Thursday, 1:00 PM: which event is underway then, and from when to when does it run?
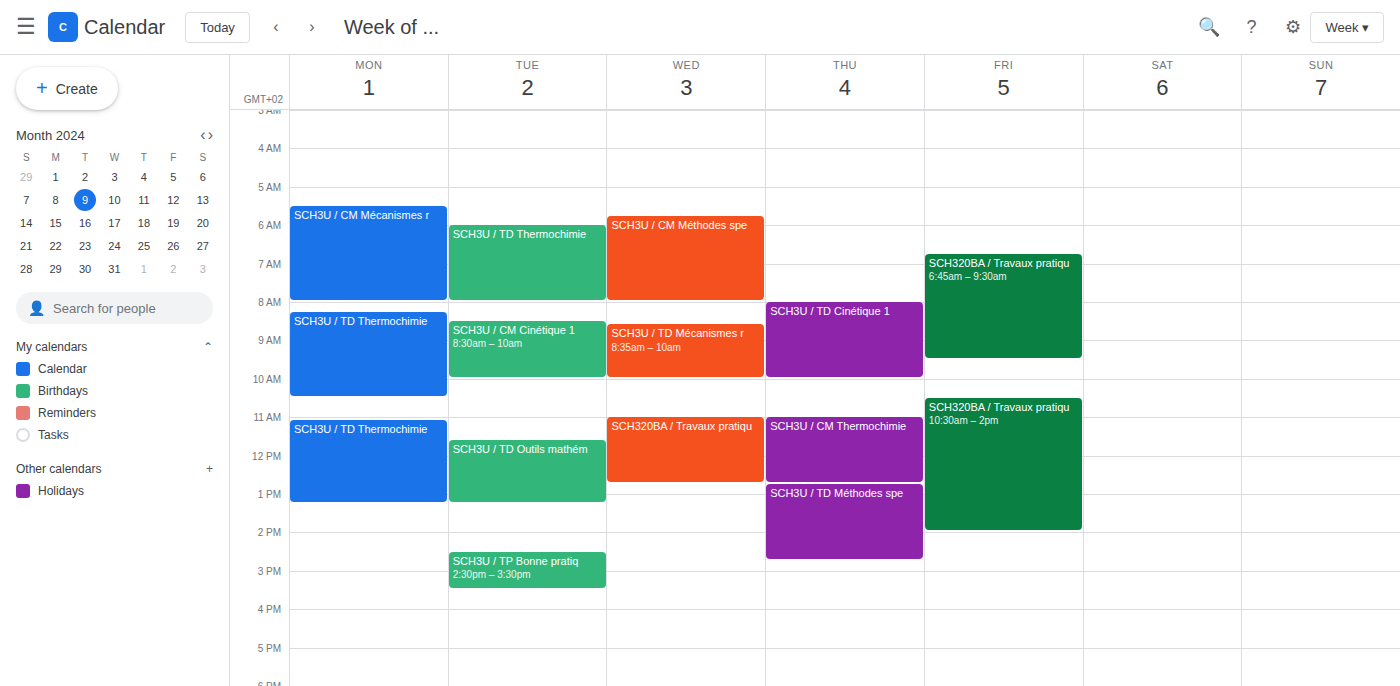
"SCH3U / TD Méthodes spe", 12:45 PM to 2:45 PM